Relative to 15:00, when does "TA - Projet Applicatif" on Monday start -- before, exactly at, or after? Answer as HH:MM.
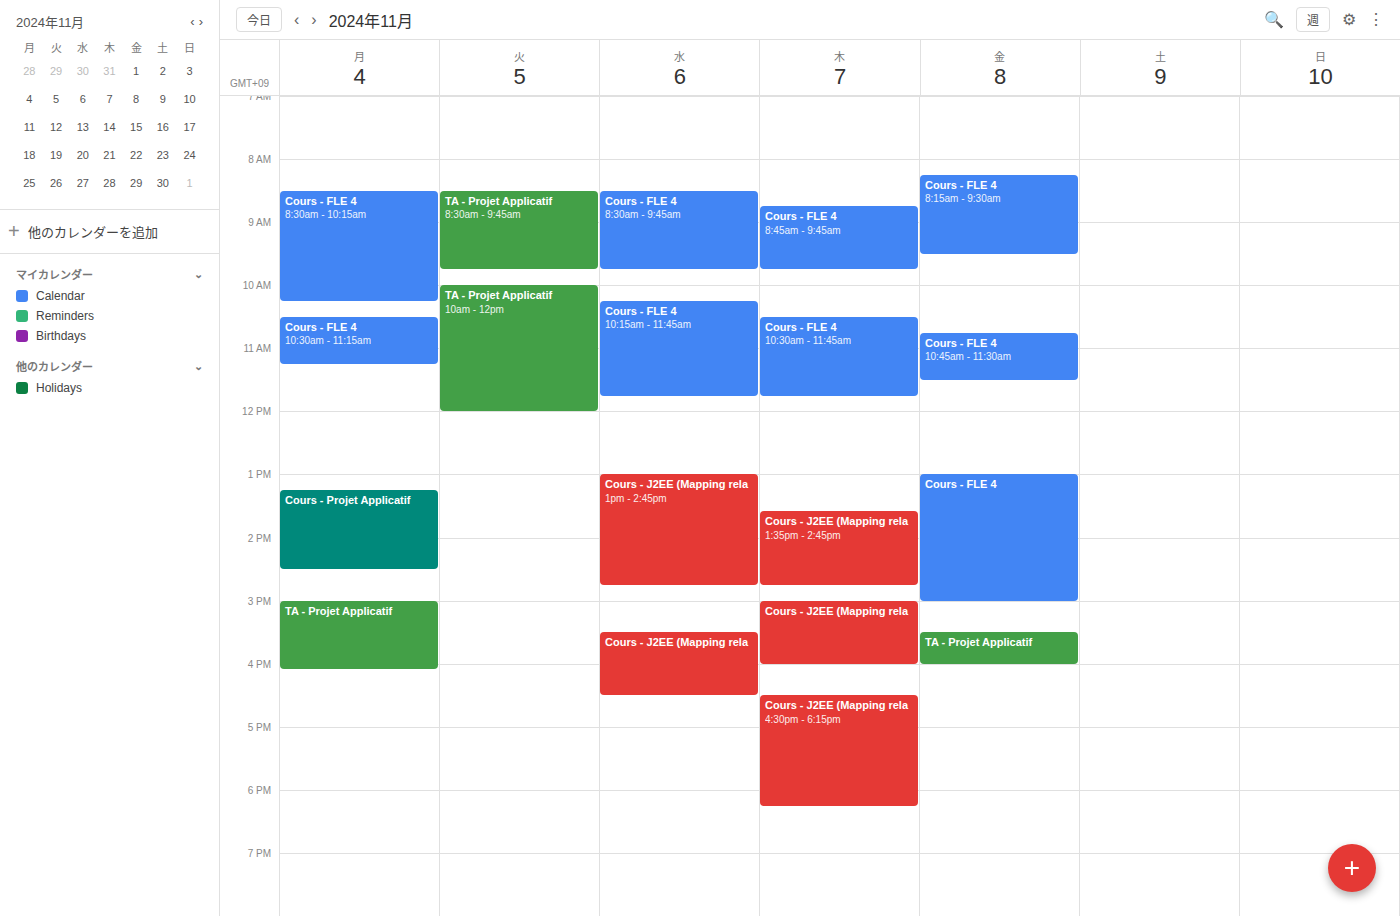
15:00 -- exactly at 15:00, on the 15:00 line.